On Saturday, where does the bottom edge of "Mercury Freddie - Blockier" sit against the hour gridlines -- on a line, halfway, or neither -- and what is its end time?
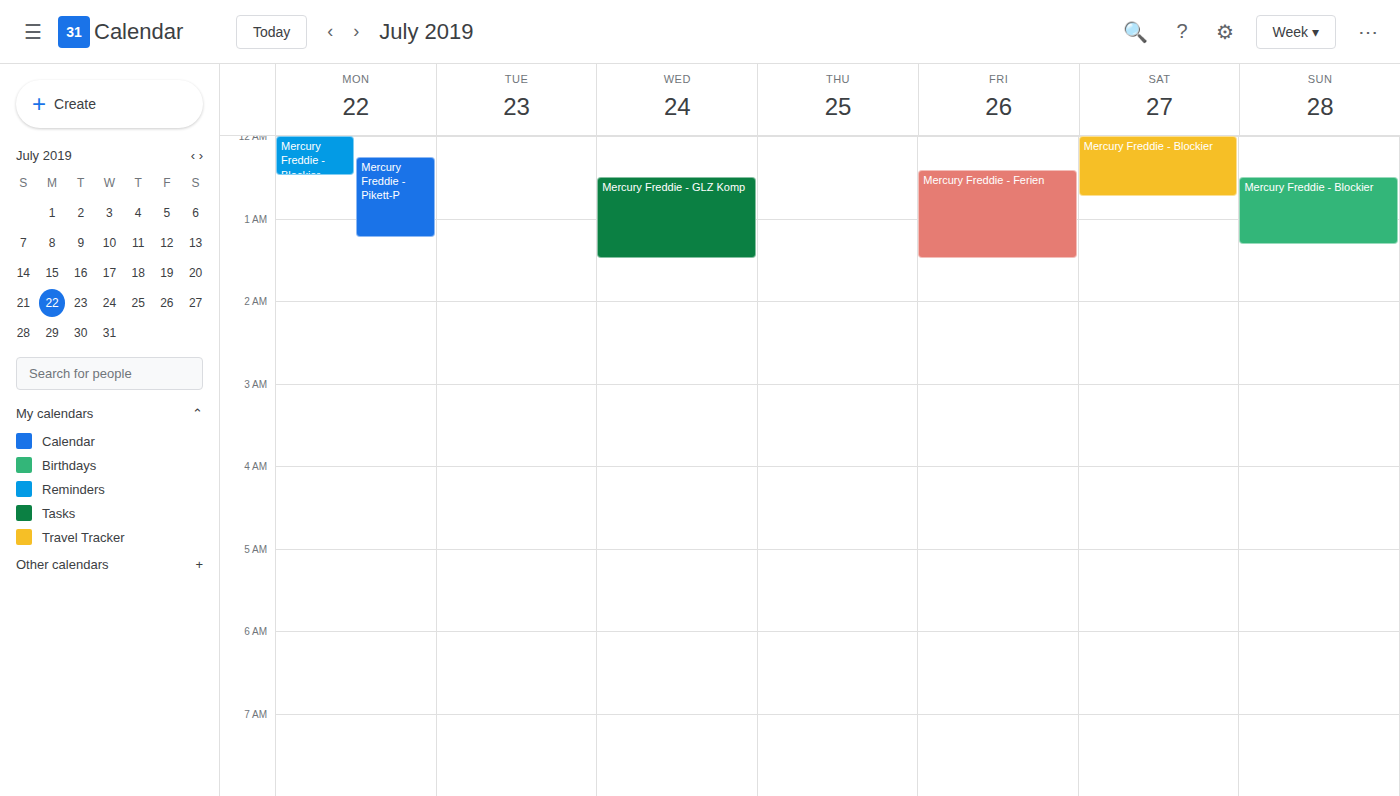
00:45 -- neither: three quarters of the way from the 00:00 line to the 01:00 line.